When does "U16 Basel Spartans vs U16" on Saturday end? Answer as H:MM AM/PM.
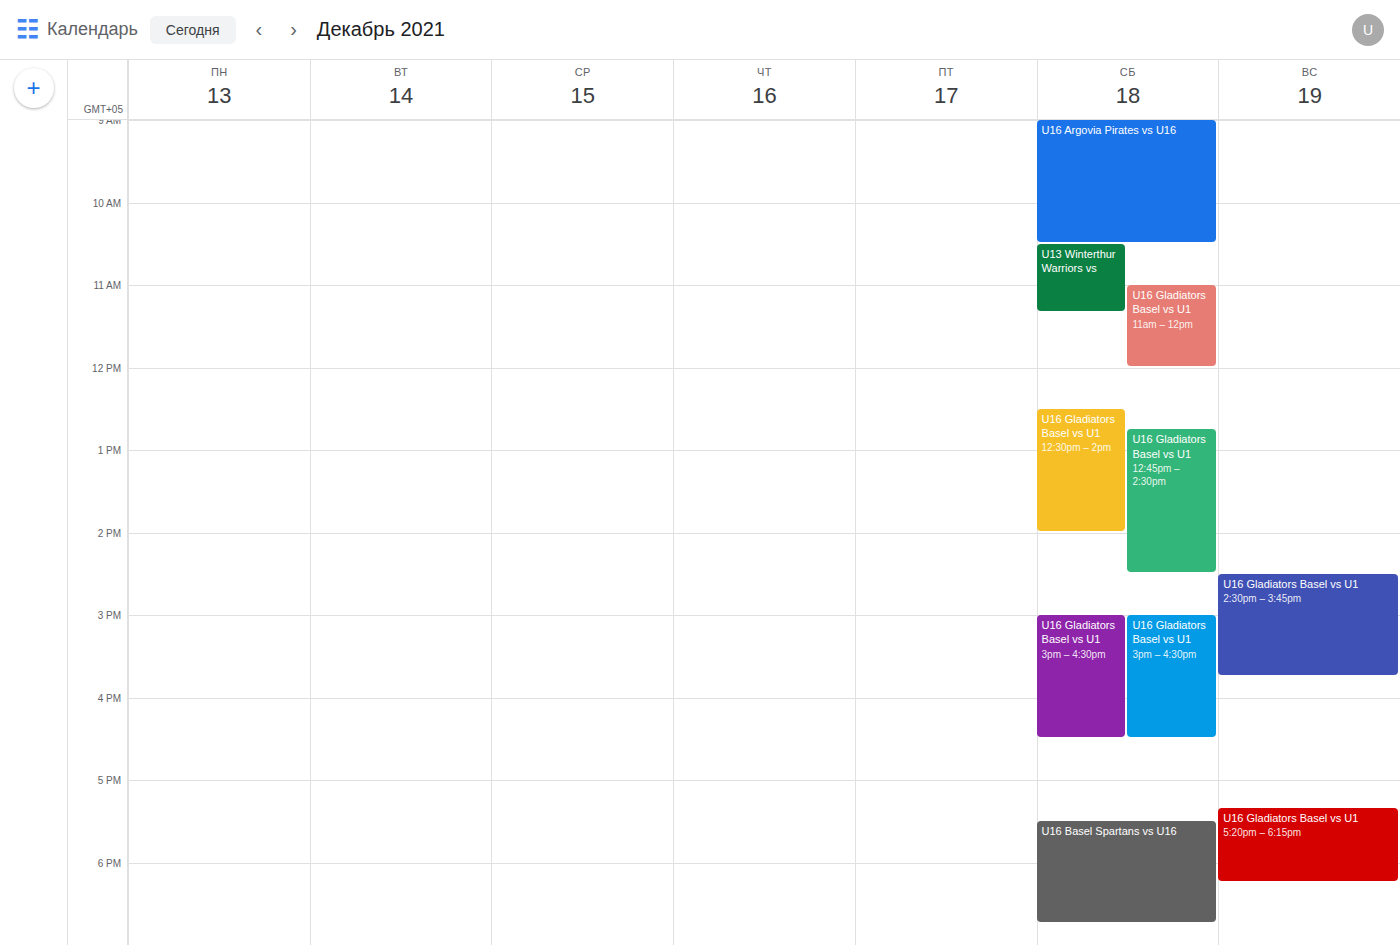
6:45 PM